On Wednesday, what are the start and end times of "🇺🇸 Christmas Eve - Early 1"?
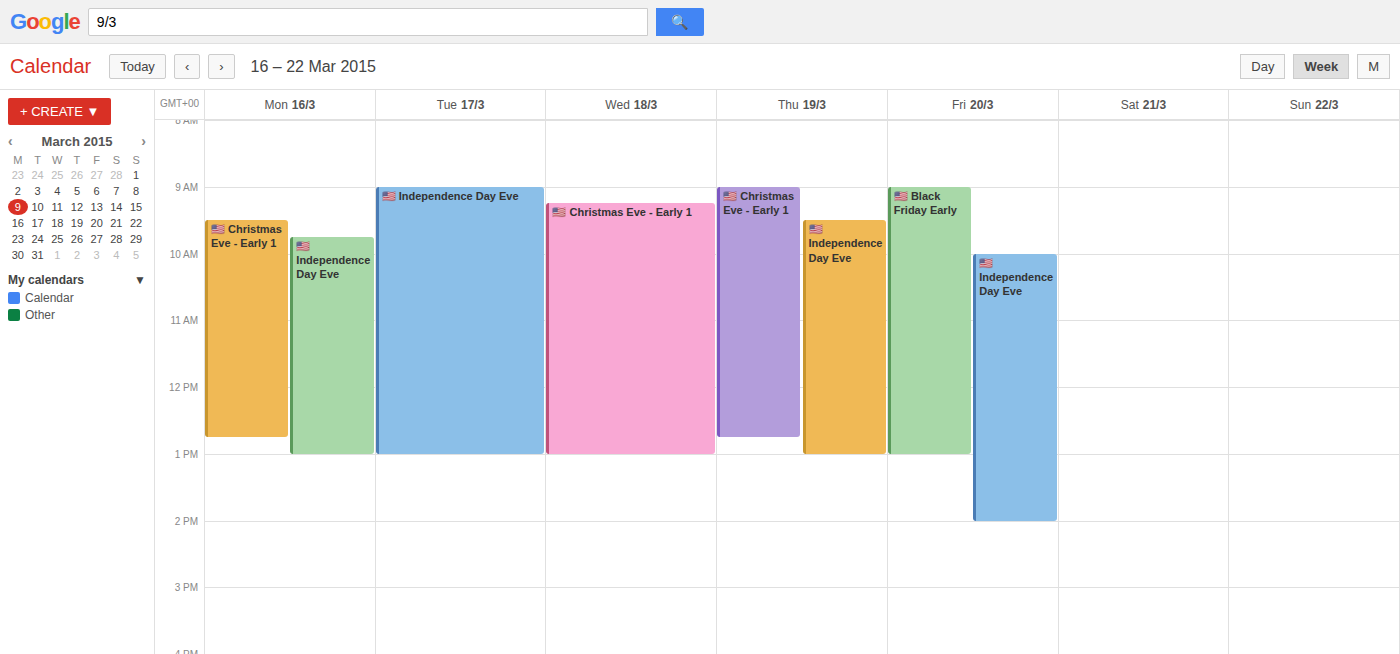
9:15 AM to 1:00 PM